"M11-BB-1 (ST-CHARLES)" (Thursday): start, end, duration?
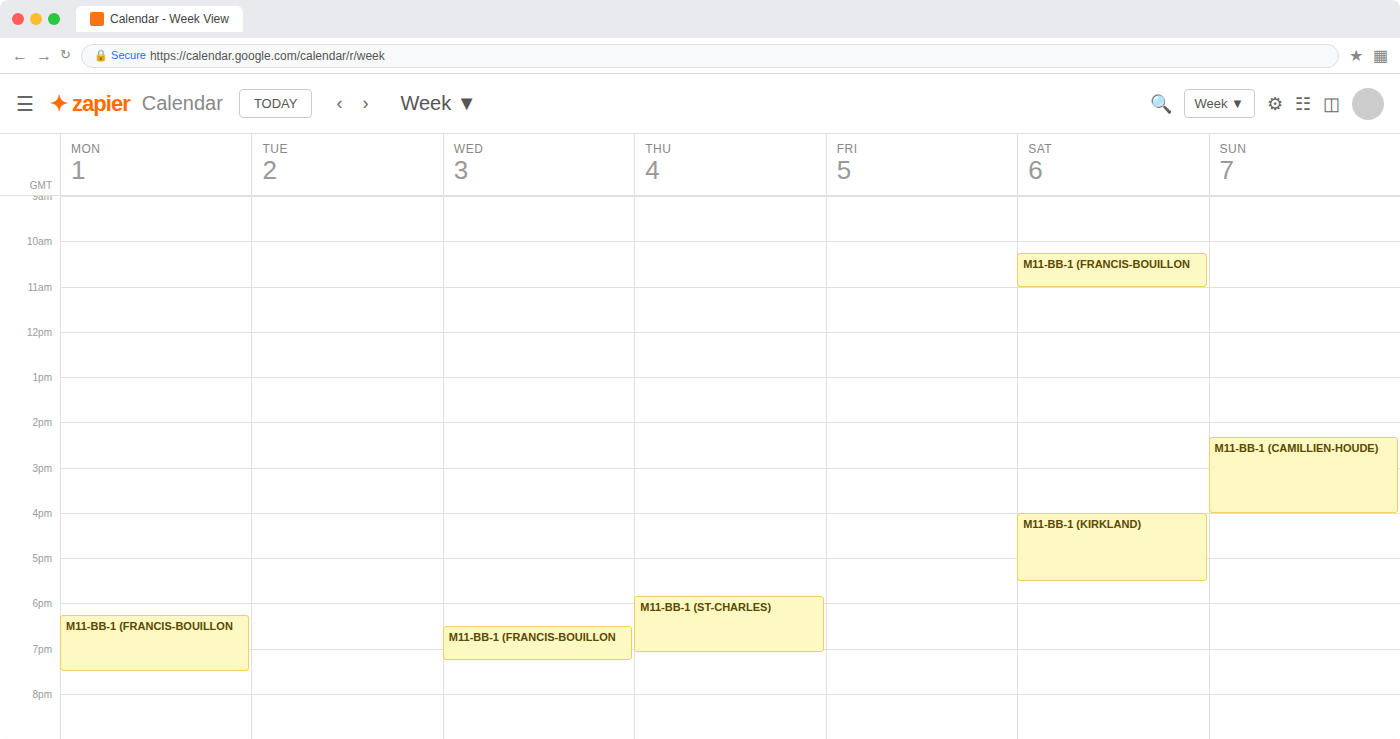
5:50 PM to 7:05 PM, 1 hour 15 minutes